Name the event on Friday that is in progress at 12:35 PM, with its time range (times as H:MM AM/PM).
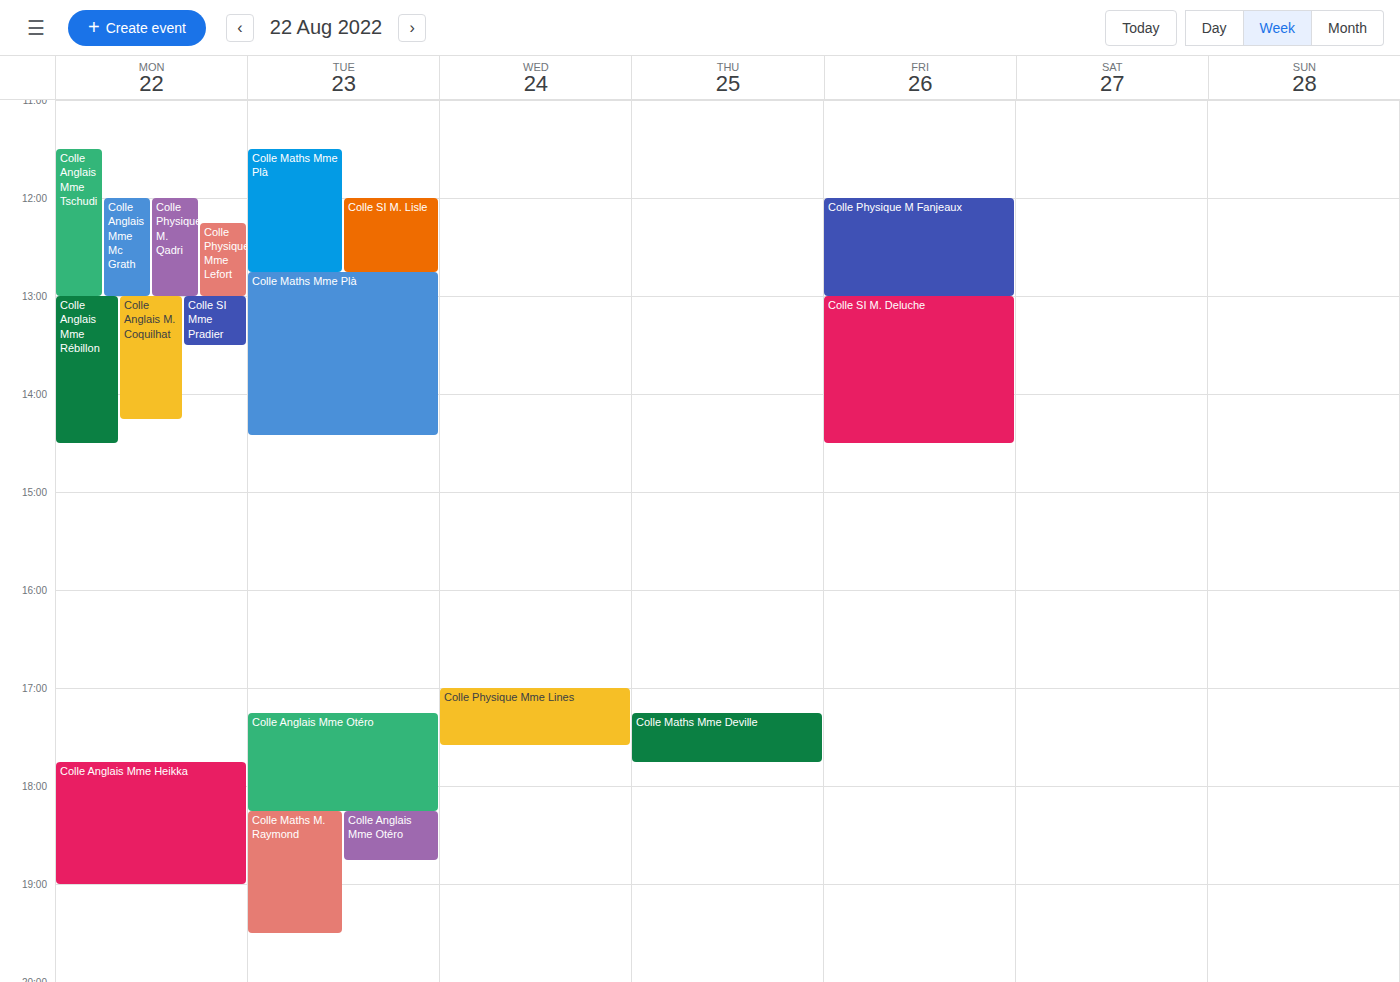
"Colle Physique M Fanjeaux", 12:00 PM to 1:00 PM